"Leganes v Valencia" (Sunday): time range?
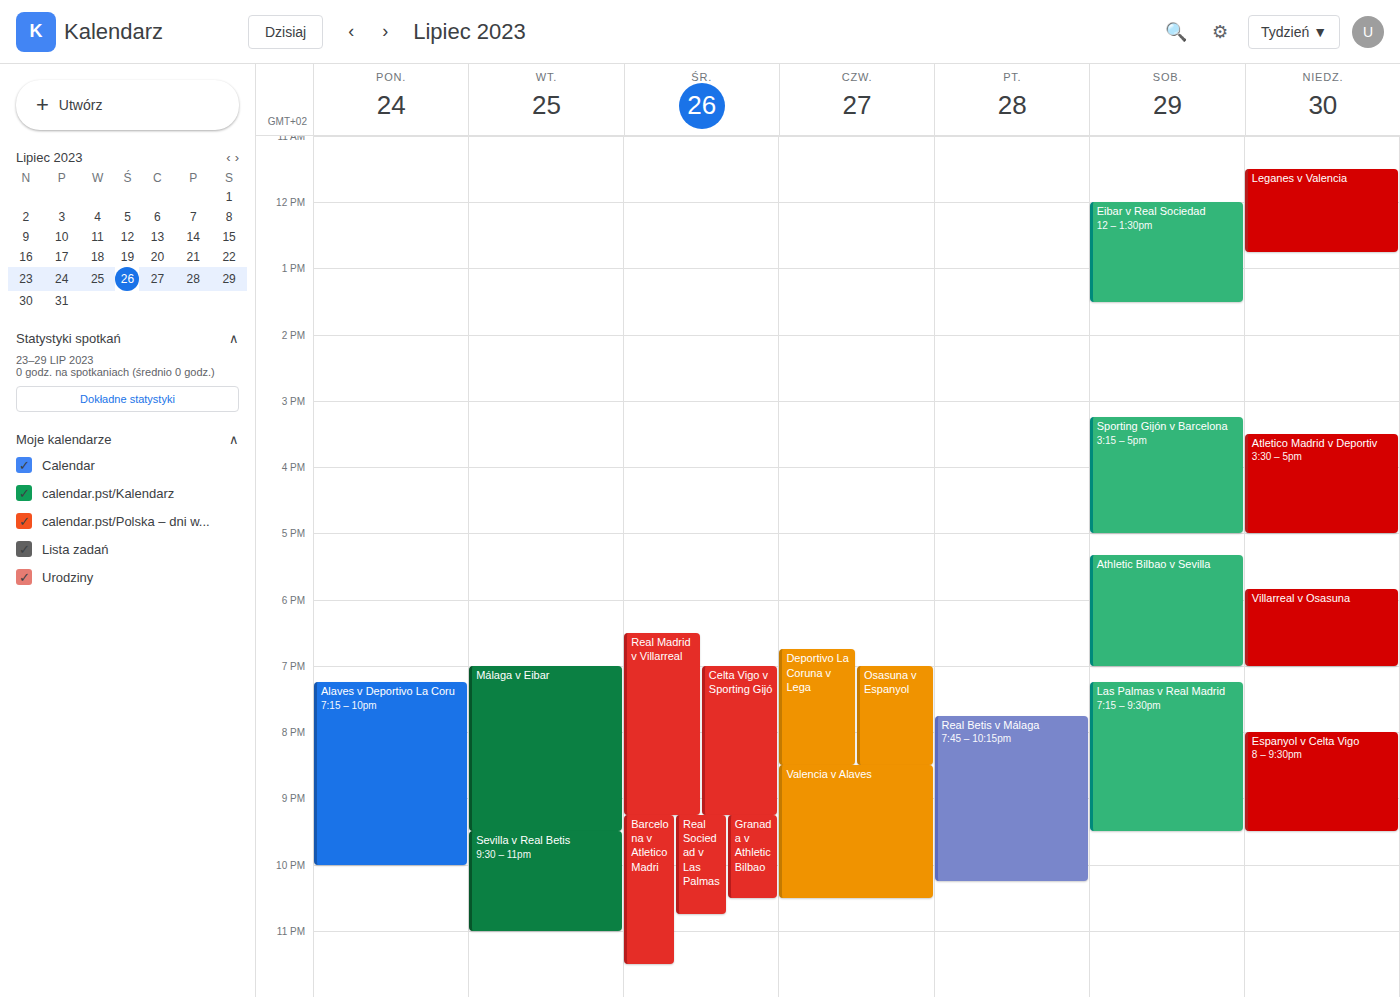
11:30 AM to 12:45 PM